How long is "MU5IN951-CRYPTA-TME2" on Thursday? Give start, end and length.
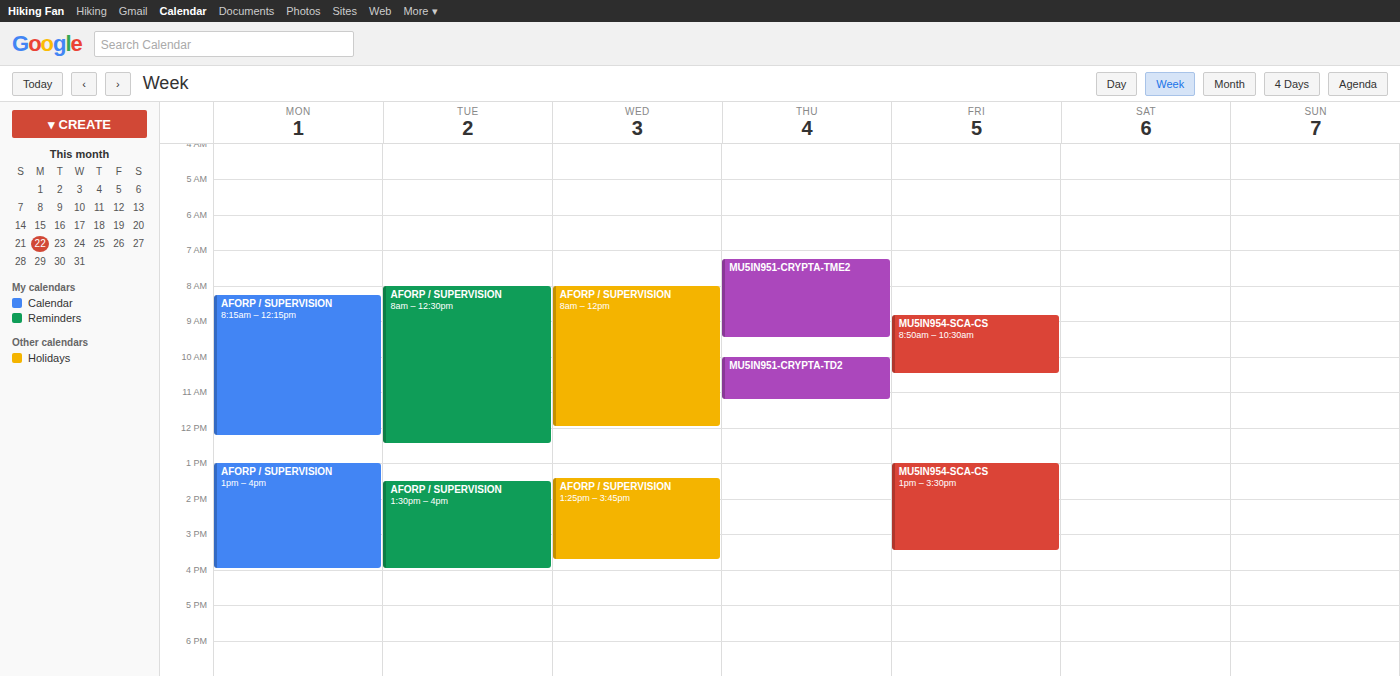
7:15 AM to 9:30 AM, 2 hours 15 minutes